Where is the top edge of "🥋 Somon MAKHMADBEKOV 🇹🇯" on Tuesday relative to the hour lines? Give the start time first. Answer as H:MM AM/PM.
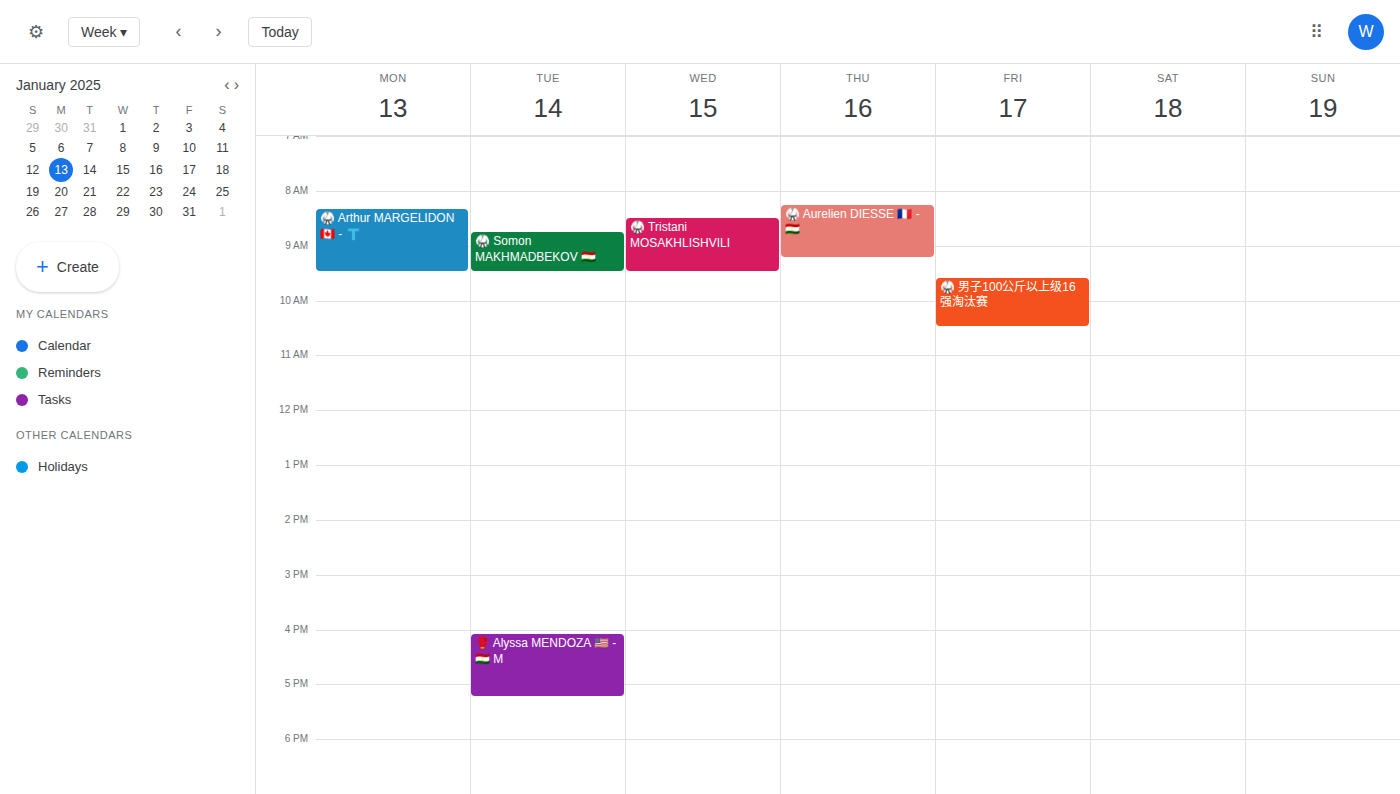
8:45 AM -- neither: three quarters of the way from the 8 AM line to the 9 AM line.